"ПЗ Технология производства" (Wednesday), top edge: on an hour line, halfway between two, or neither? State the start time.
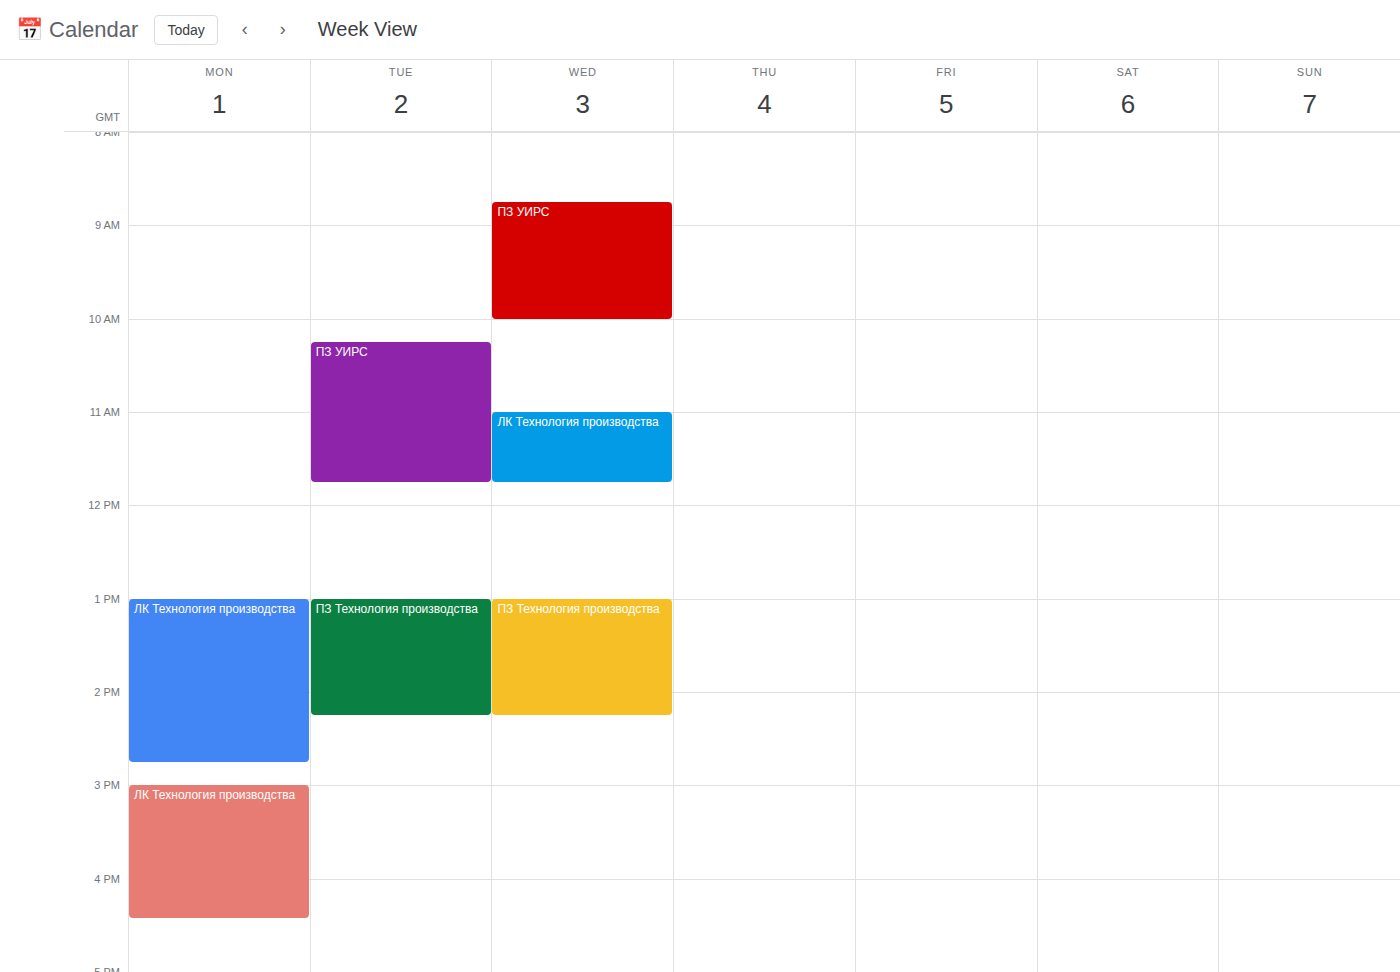
1:00 PM -- exactly on the 1 PM line.